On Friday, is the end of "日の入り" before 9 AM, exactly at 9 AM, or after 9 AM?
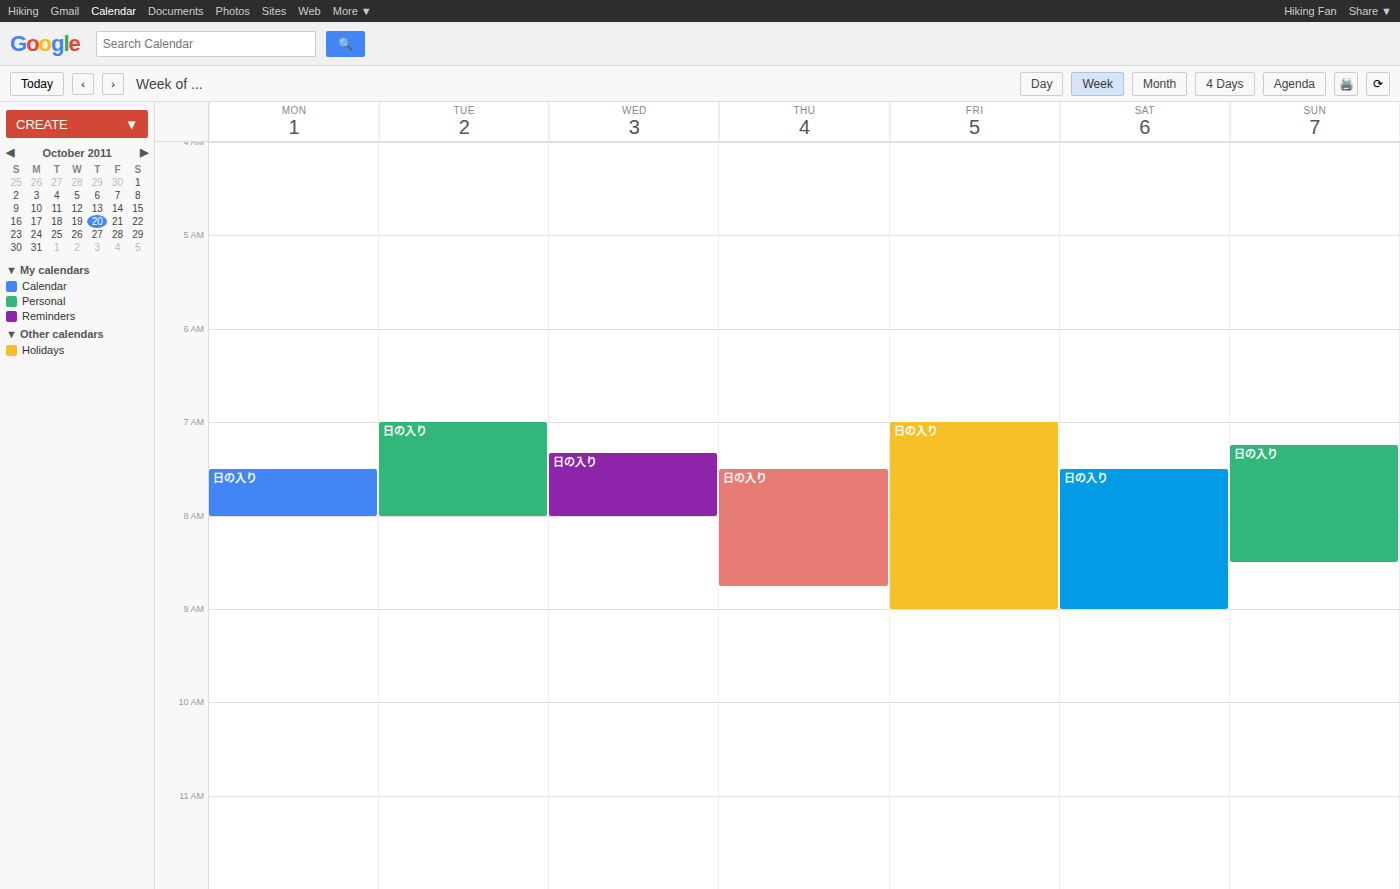
9:00 AM -- exactly at 9 AM, on the 9 AM line.